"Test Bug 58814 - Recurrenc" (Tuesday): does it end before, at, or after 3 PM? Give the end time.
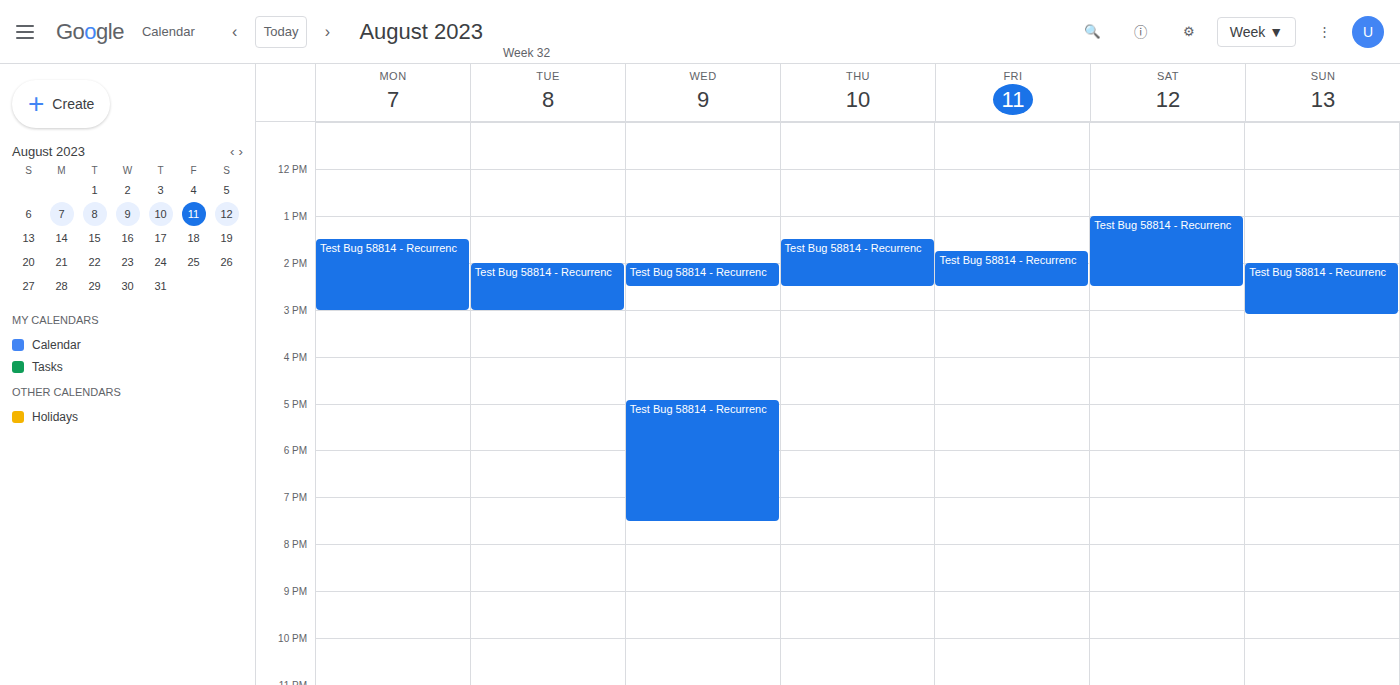
3:00 PM -- exactly at 3 PM, on the 3 PM line.